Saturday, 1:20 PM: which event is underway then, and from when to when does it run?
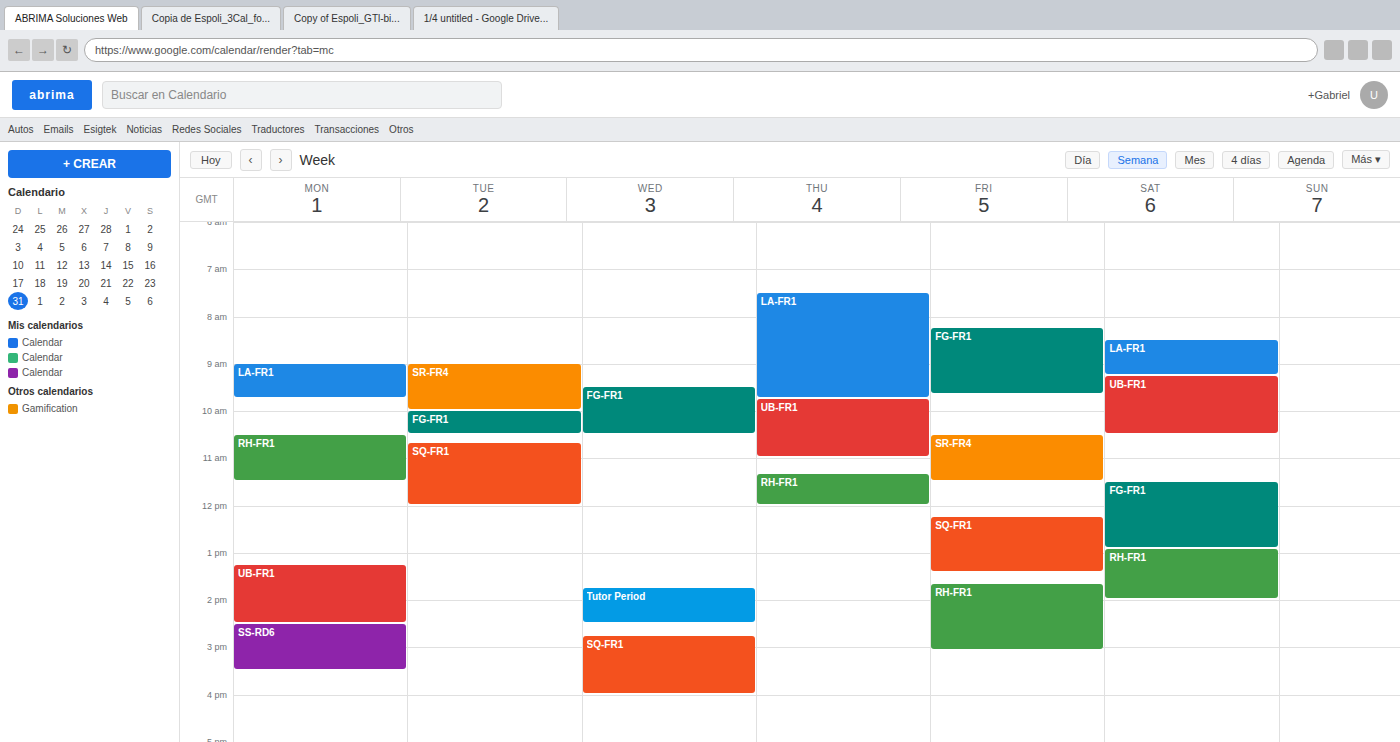
"RH-FR1", 12:55 PM to 2:00 PM